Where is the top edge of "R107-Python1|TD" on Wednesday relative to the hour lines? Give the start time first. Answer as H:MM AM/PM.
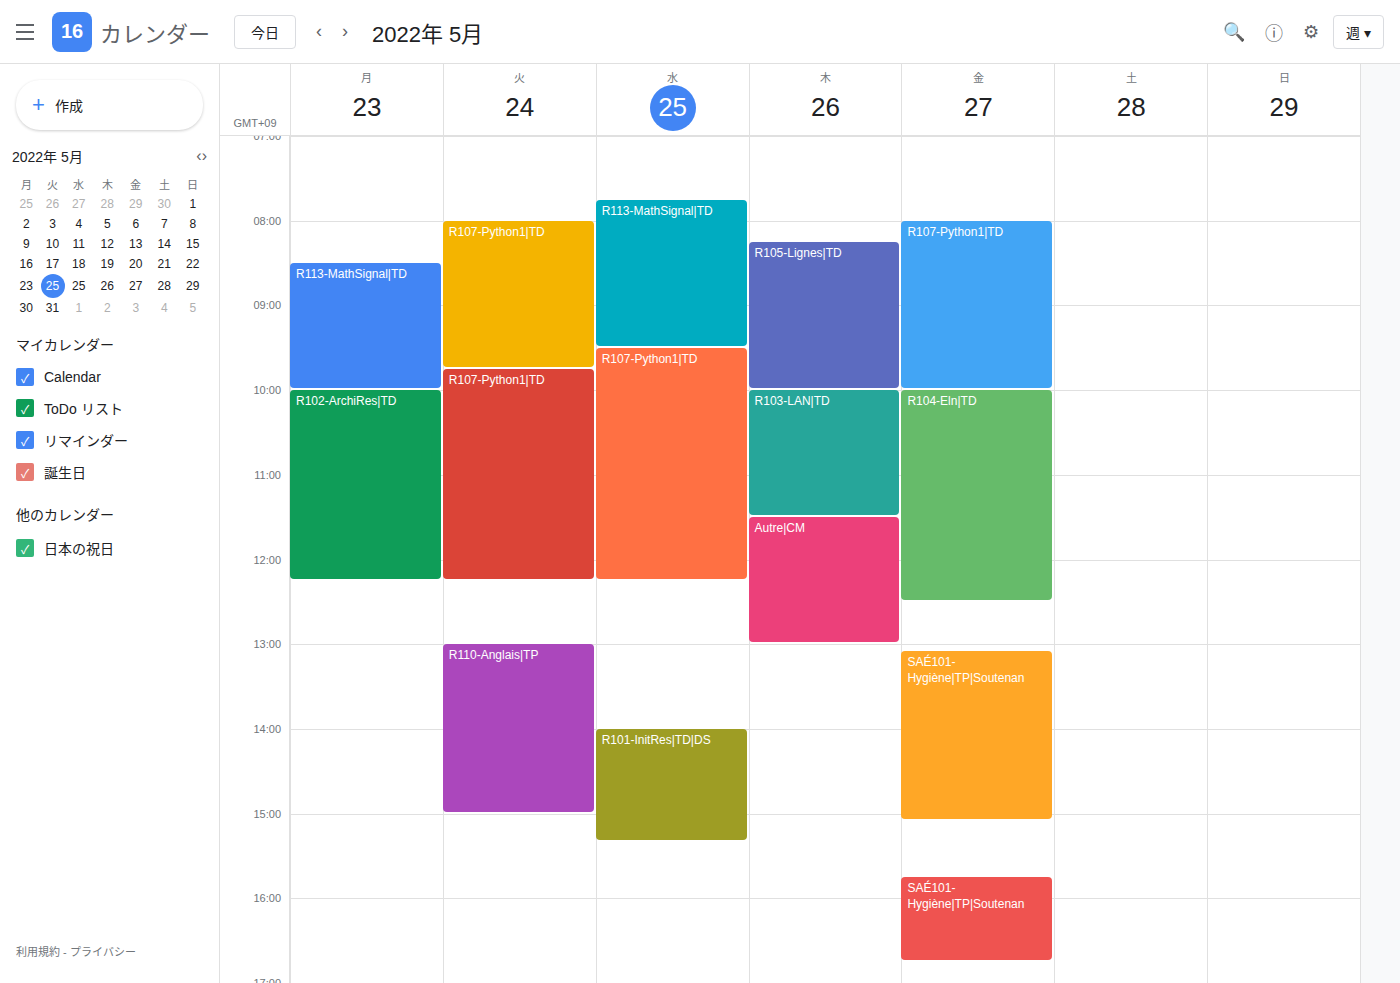
9:30 AM -- halfway between the 9 AM and 10 AM lines.